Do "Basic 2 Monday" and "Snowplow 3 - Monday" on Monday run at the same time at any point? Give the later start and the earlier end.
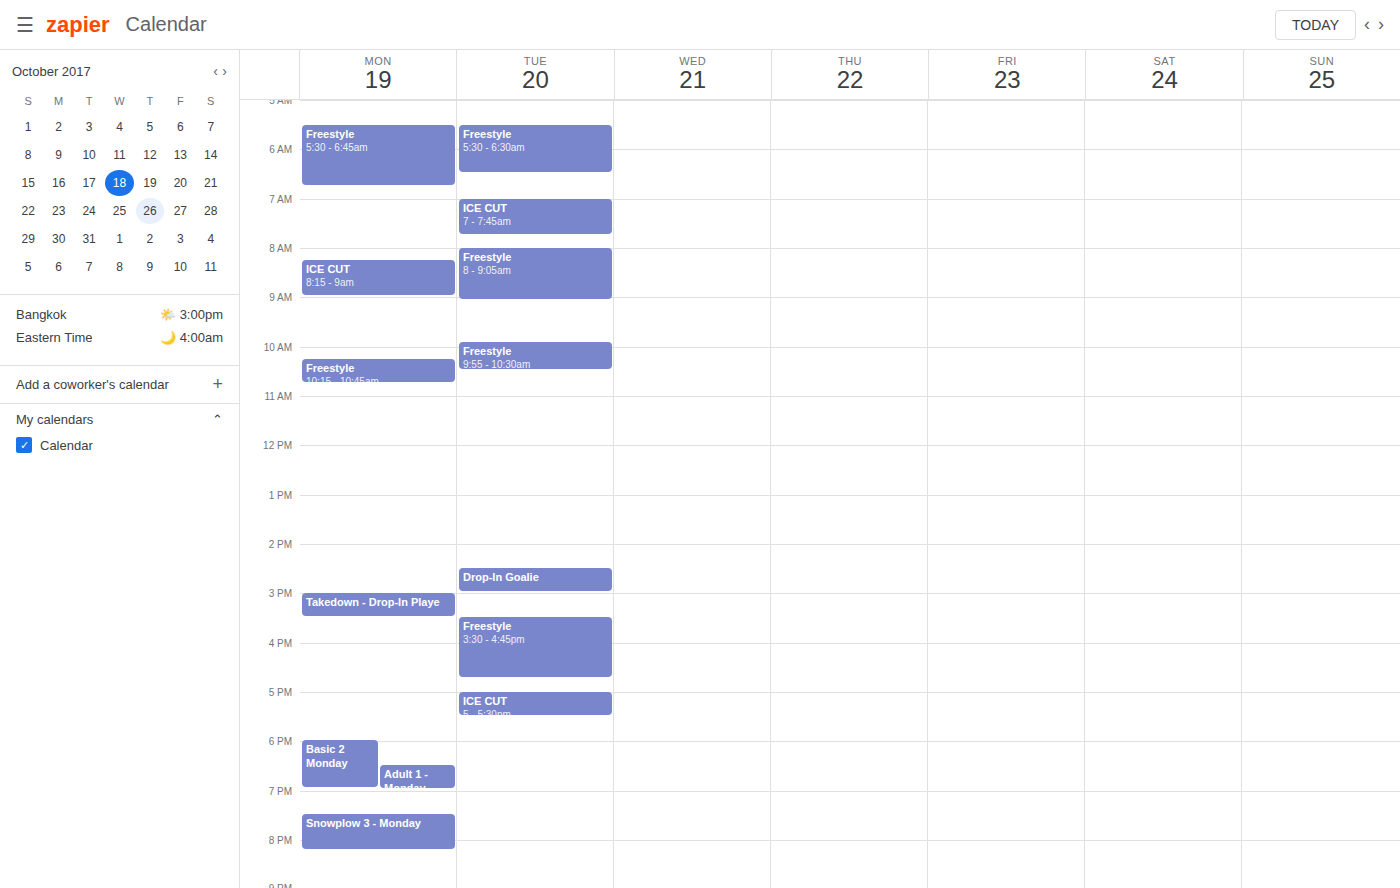
"Basic 2 Monday" ends at 19:00 and "Snowplow 3 - Monday" starts at 19:30 -- no overlap.